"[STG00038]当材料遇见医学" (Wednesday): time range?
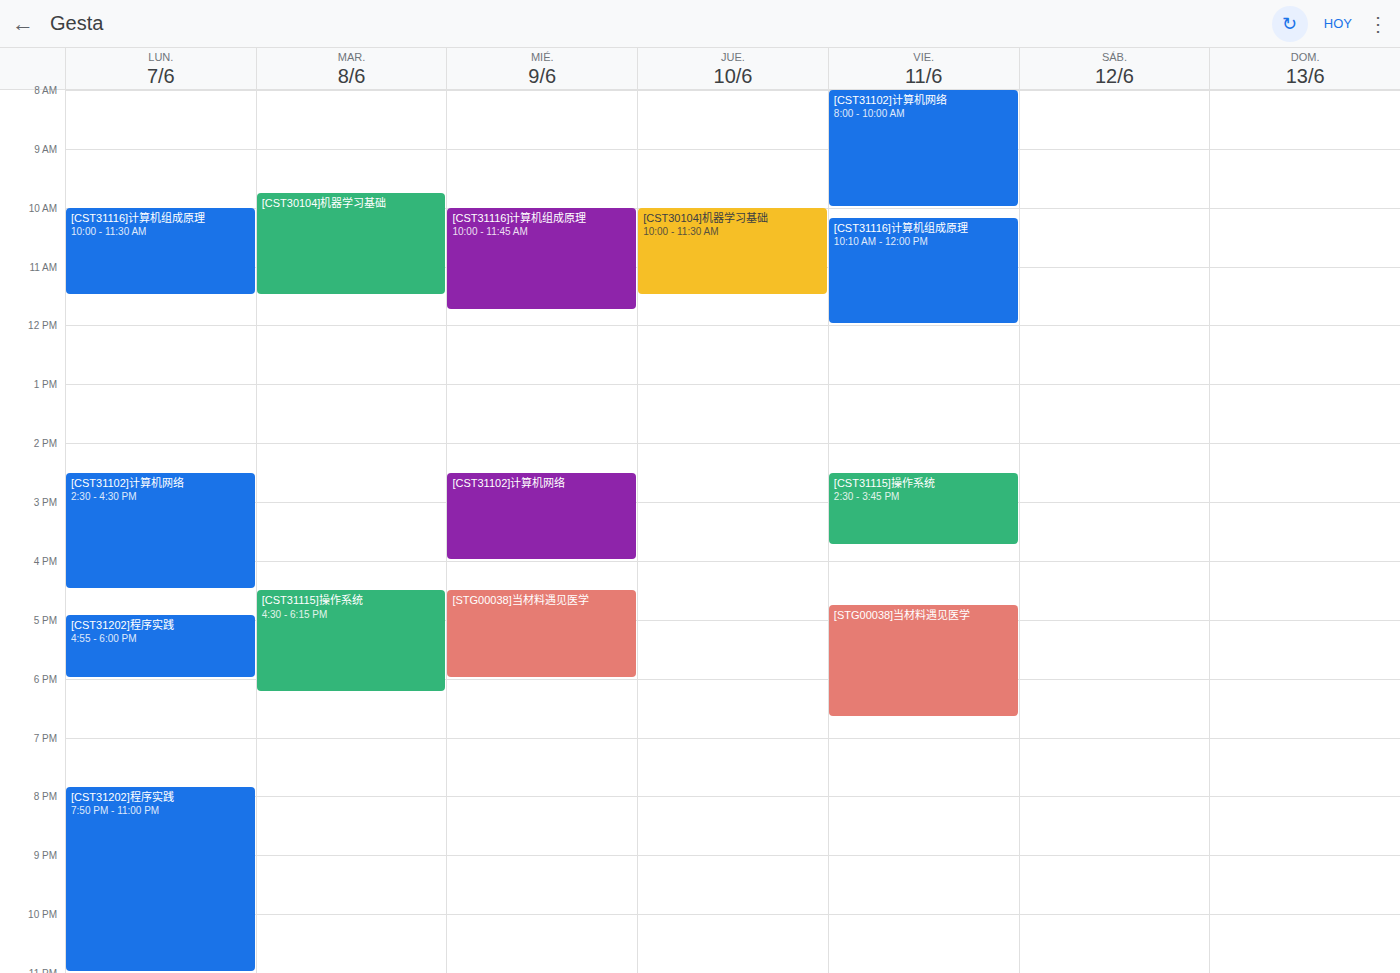
4:30 PM to 6:00 PM